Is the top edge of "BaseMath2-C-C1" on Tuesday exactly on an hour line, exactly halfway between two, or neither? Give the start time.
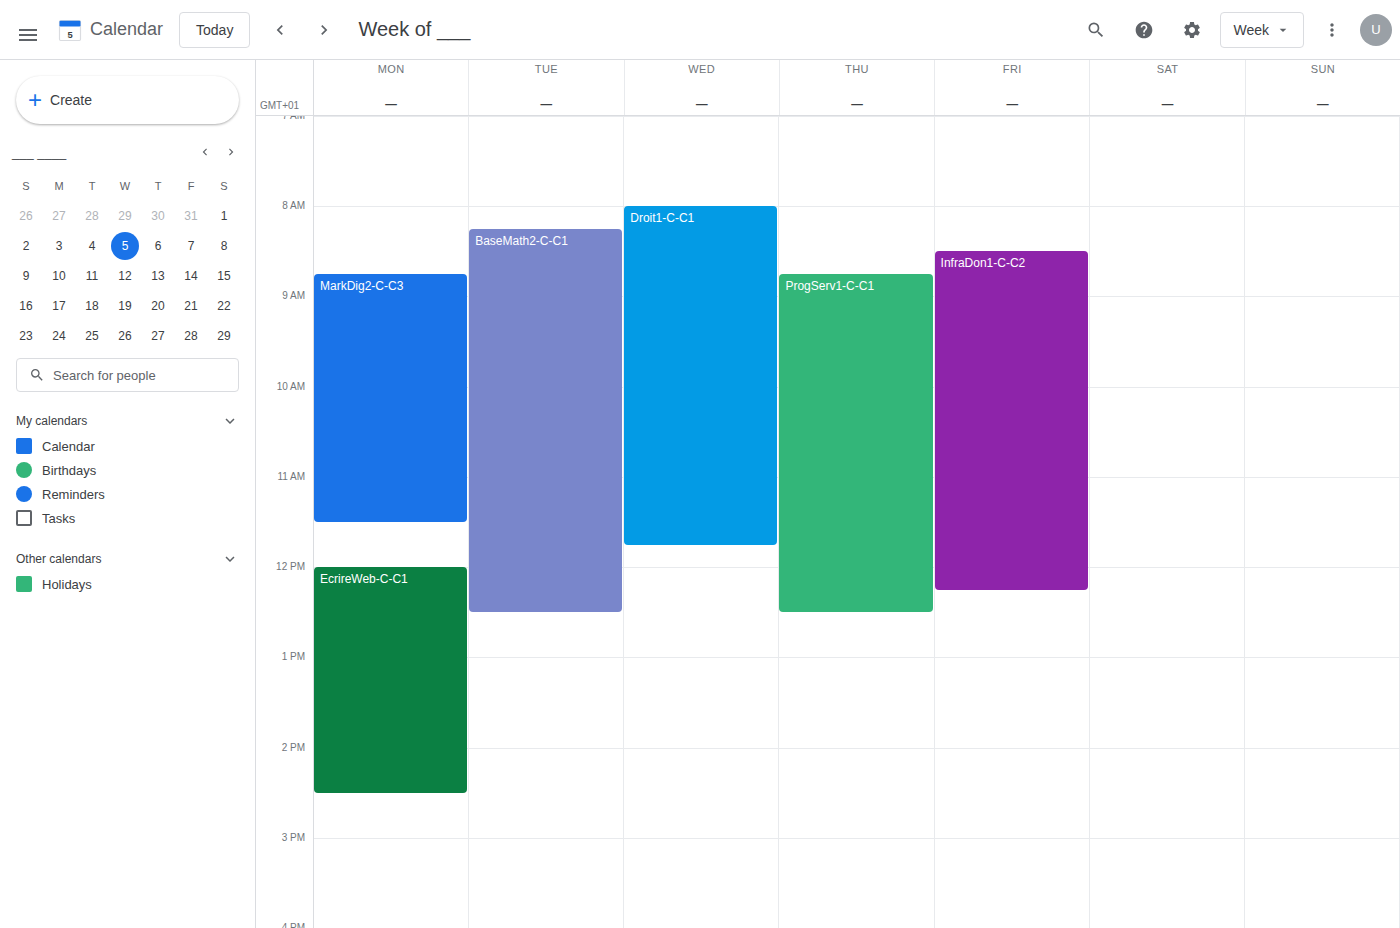
8:15 AM -- neither: a quarter of the way from the 8 AM line to the 9 AM line.